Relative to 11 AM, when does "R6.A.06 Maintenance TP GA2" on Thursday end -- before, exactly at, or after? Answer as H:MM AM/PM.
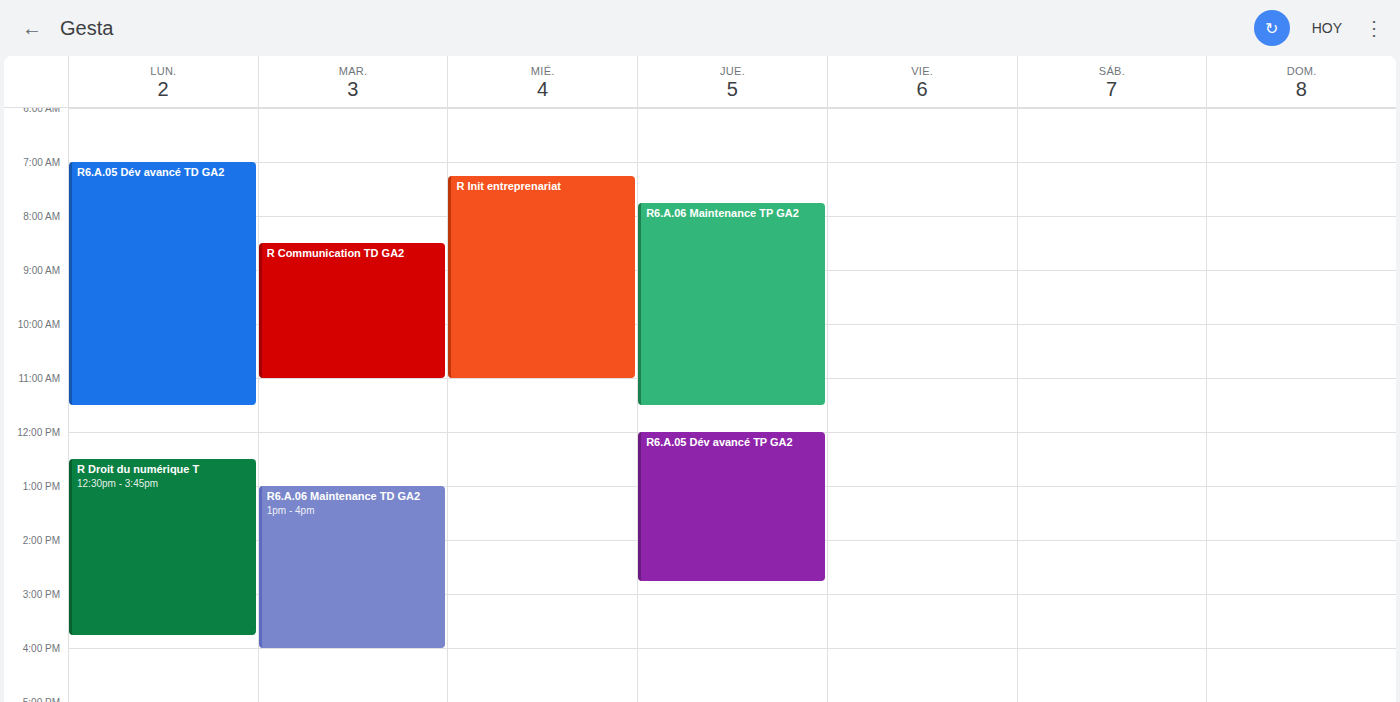
11:30 AM -- after 11 AM, 30 minutes below the 11 AM line.